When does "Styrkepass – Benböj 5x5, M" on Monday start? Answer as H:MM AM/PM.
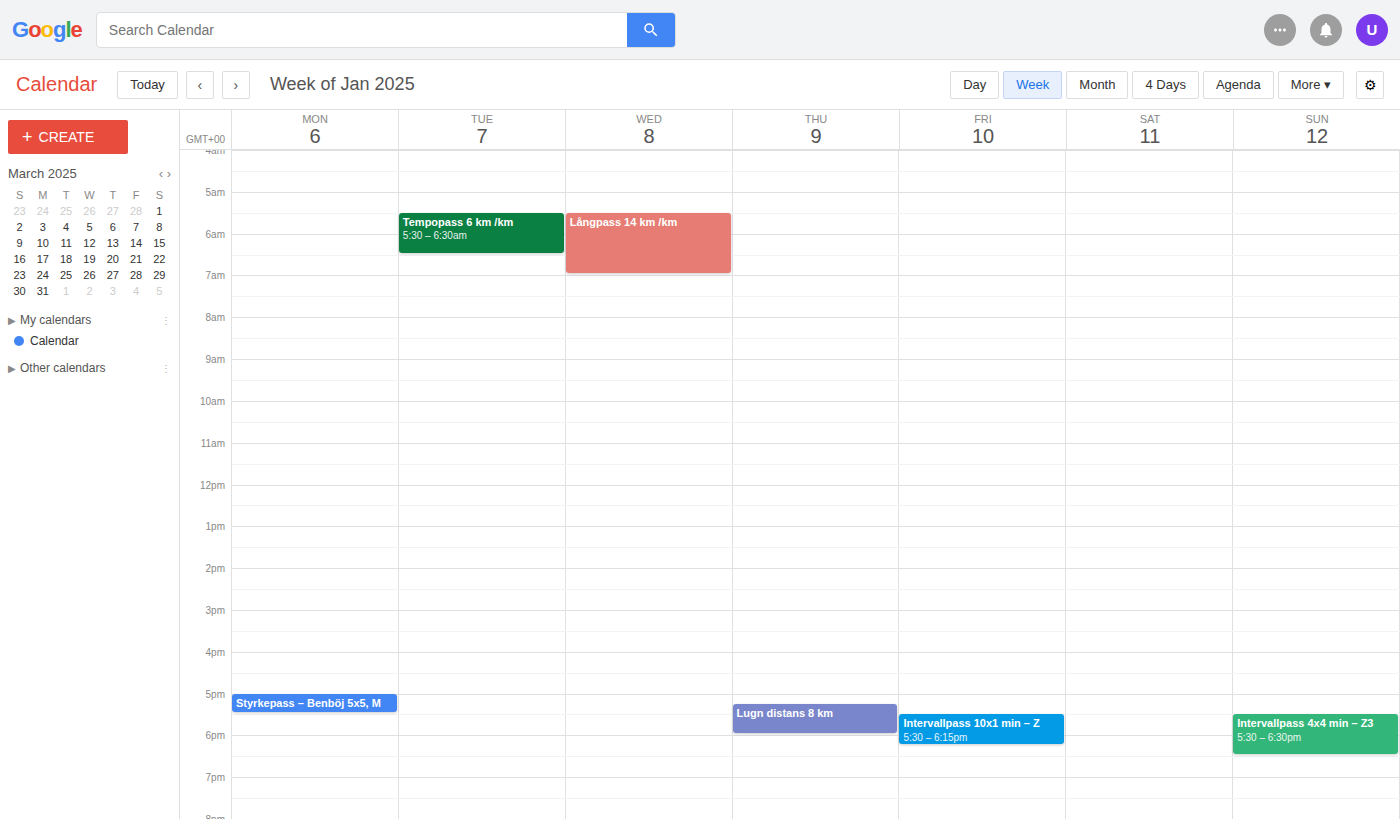
5:00 PM